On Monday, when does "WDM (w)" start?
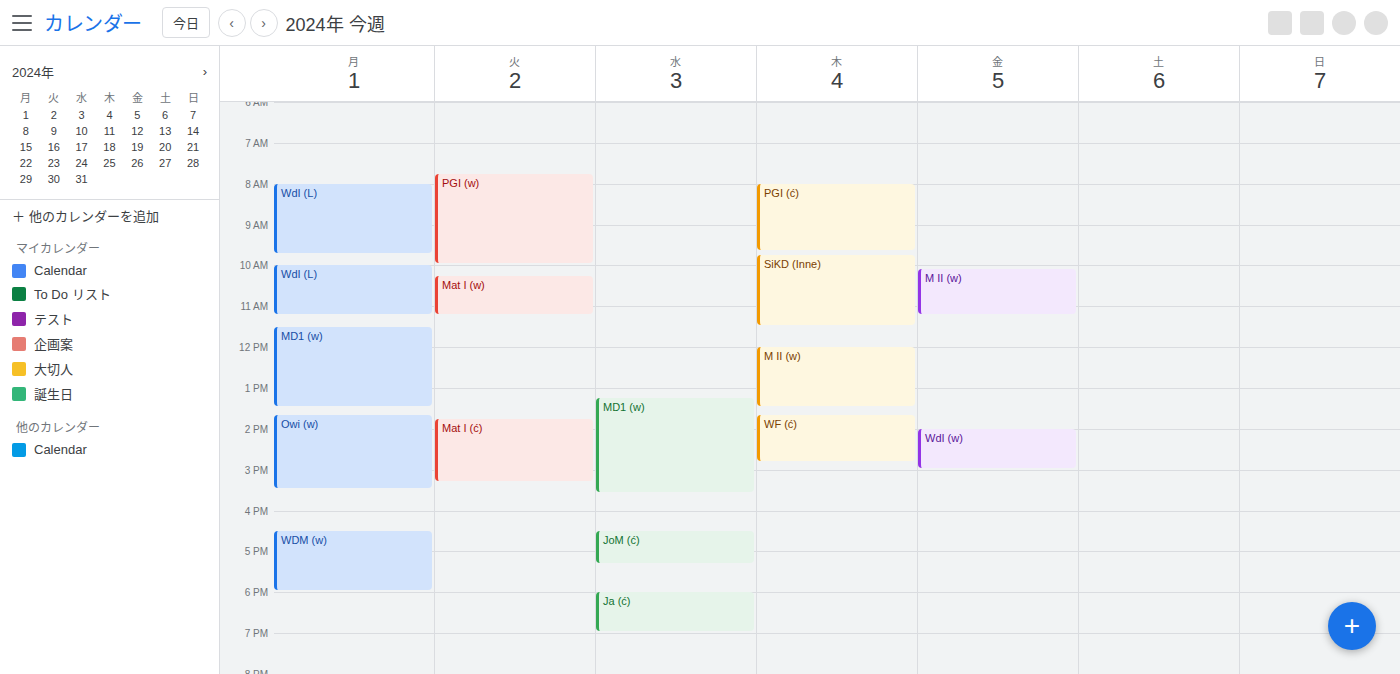
4:30 PM